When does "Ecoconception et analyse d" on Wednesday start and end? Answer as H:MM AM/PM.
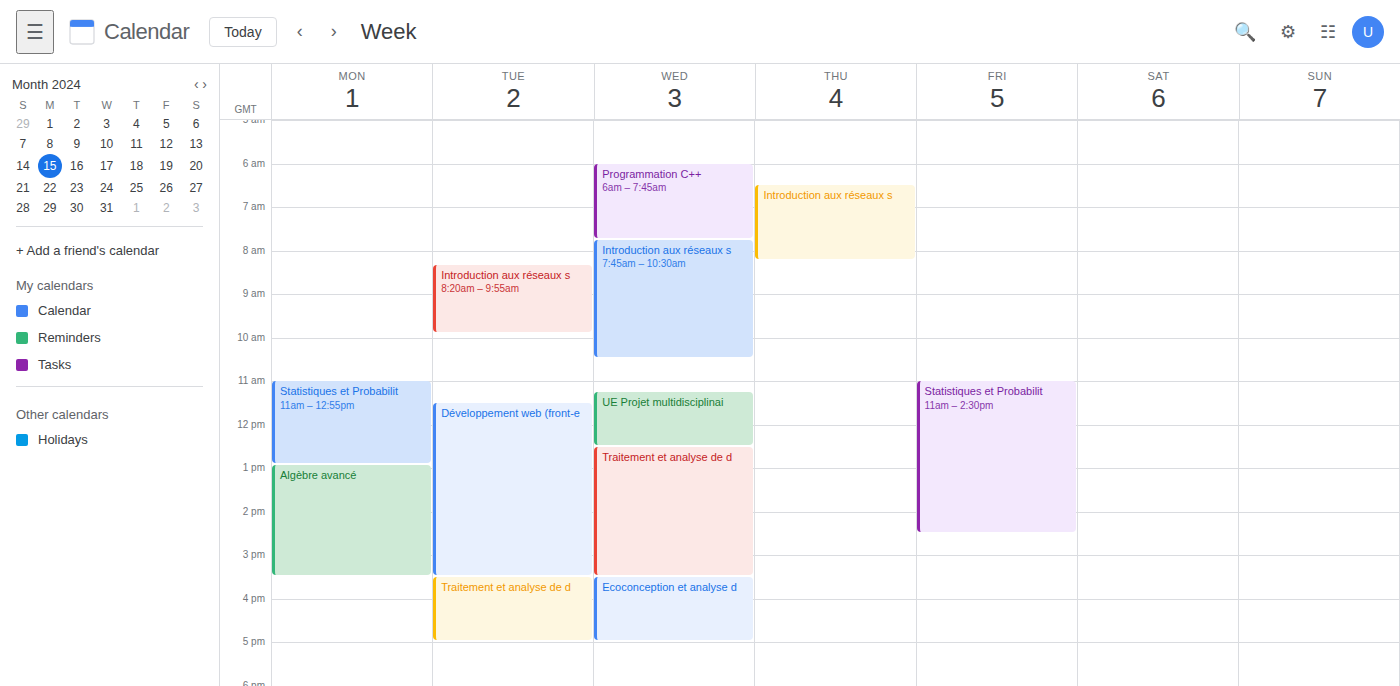
3:30 PM to 5:00 PM